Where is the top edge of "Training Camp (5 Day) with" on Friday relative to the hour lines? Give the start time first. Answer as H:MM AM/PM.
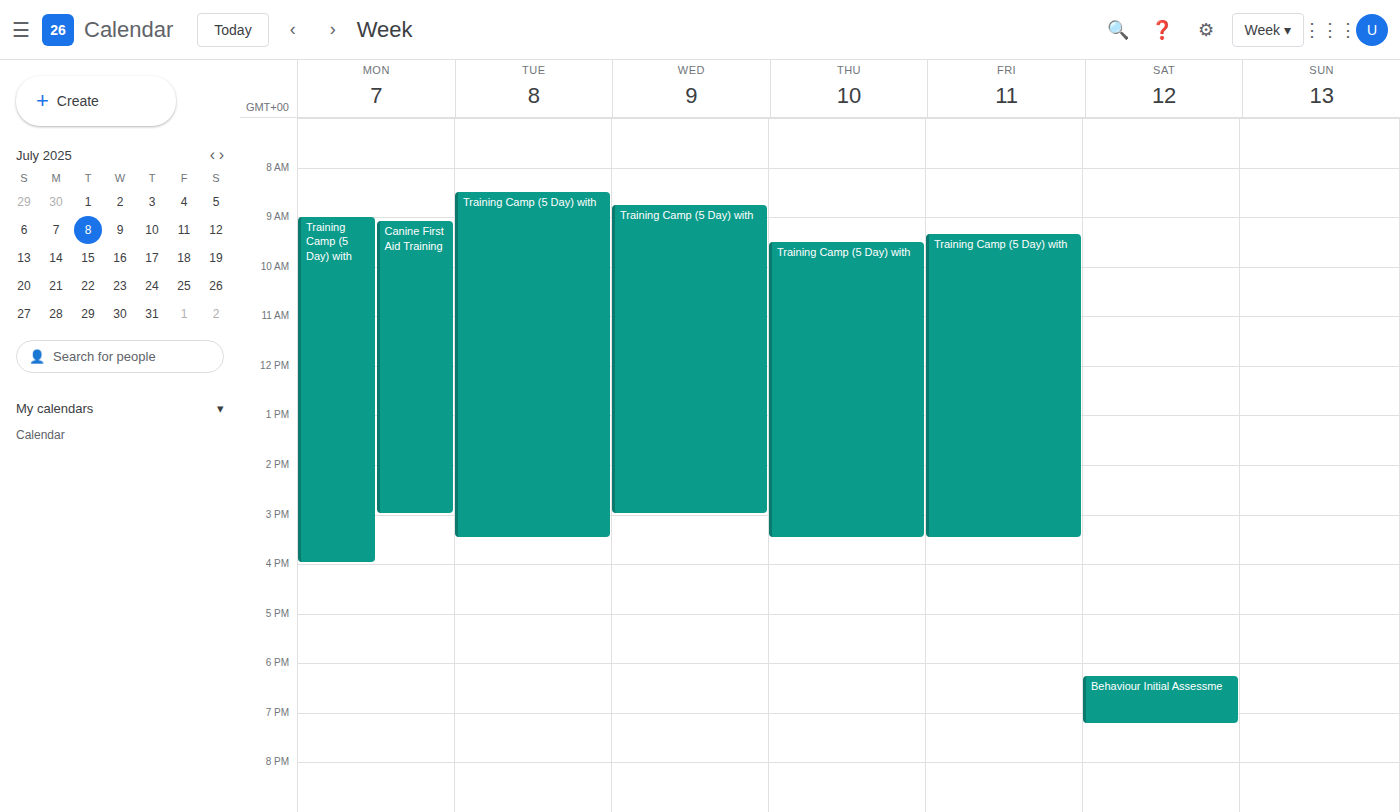
9:20 AM -- neither: 20 minutes below the 9 AM line and 40 minutes above the 10 AM line.